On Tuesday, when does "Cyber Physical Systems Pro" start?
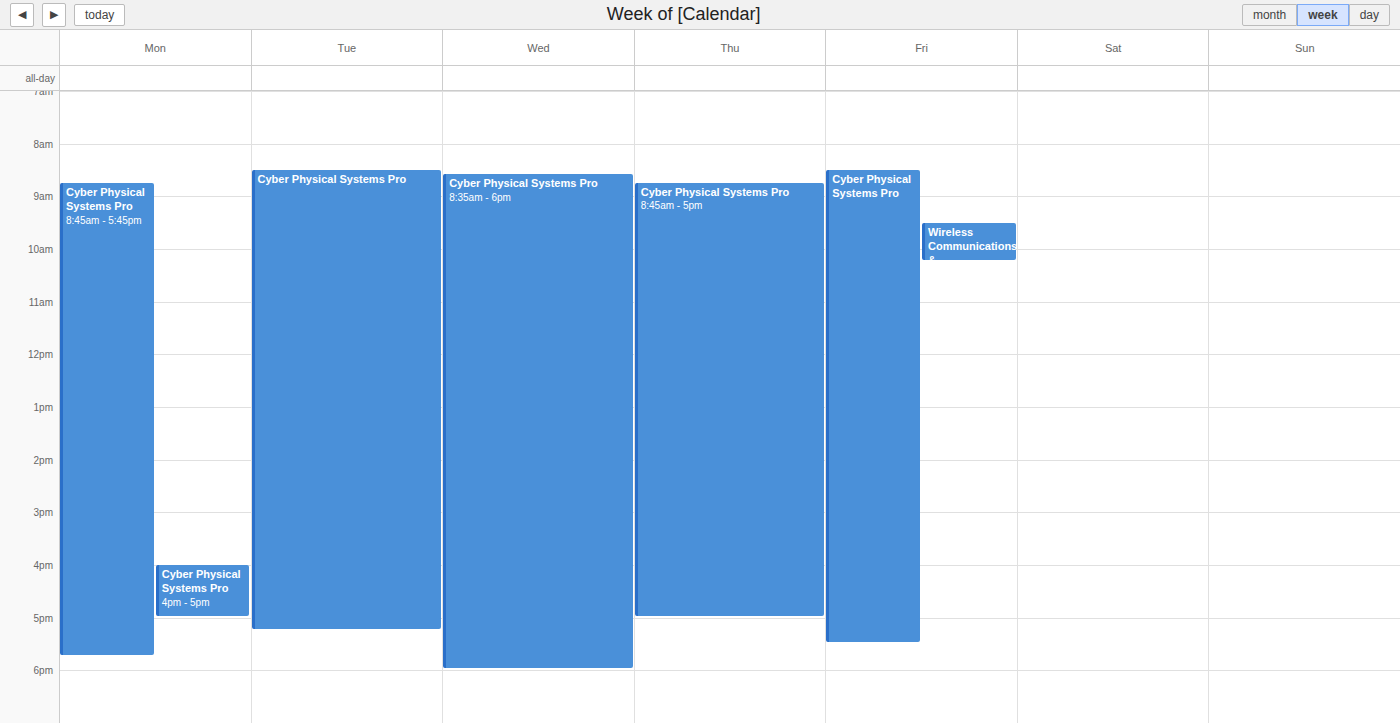
8:30 AM